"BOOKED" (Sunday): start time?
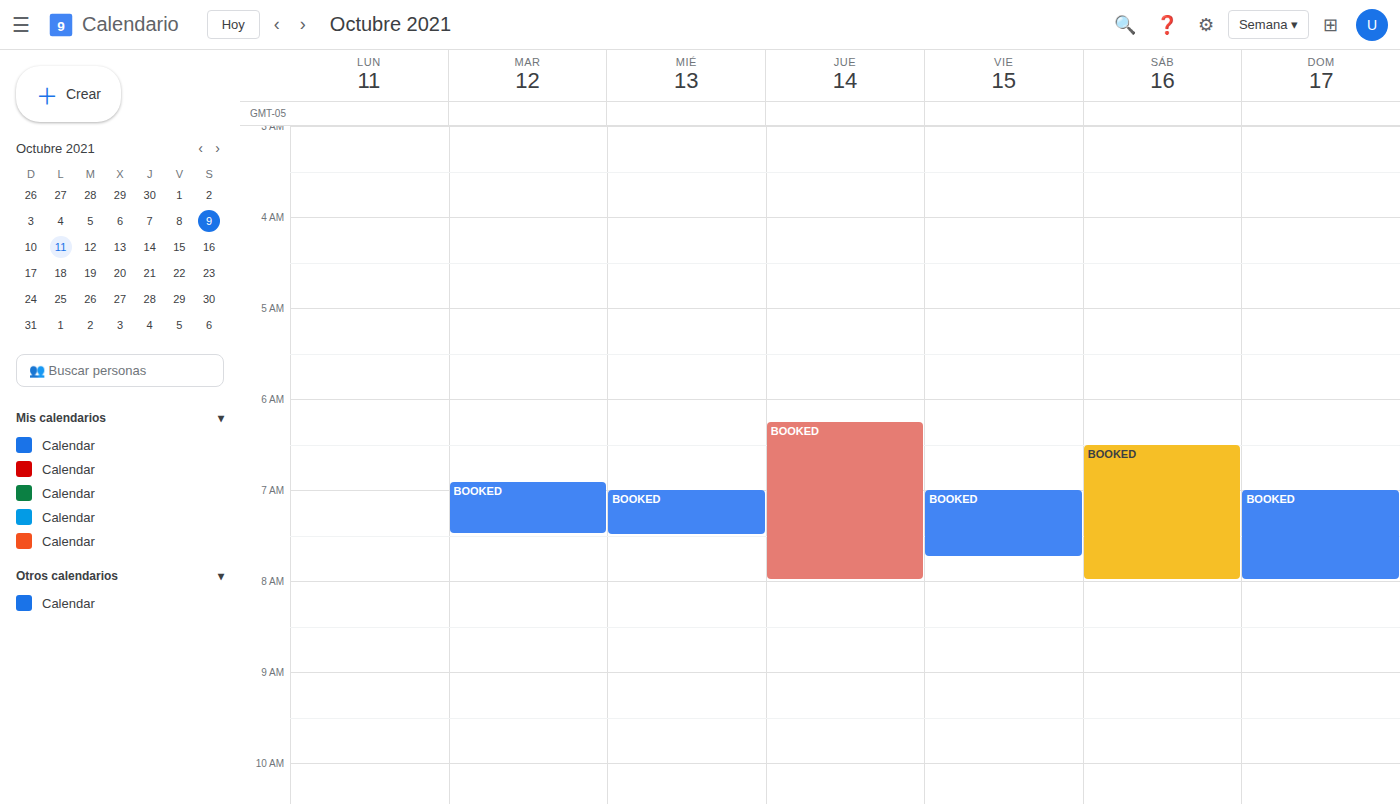
07:00